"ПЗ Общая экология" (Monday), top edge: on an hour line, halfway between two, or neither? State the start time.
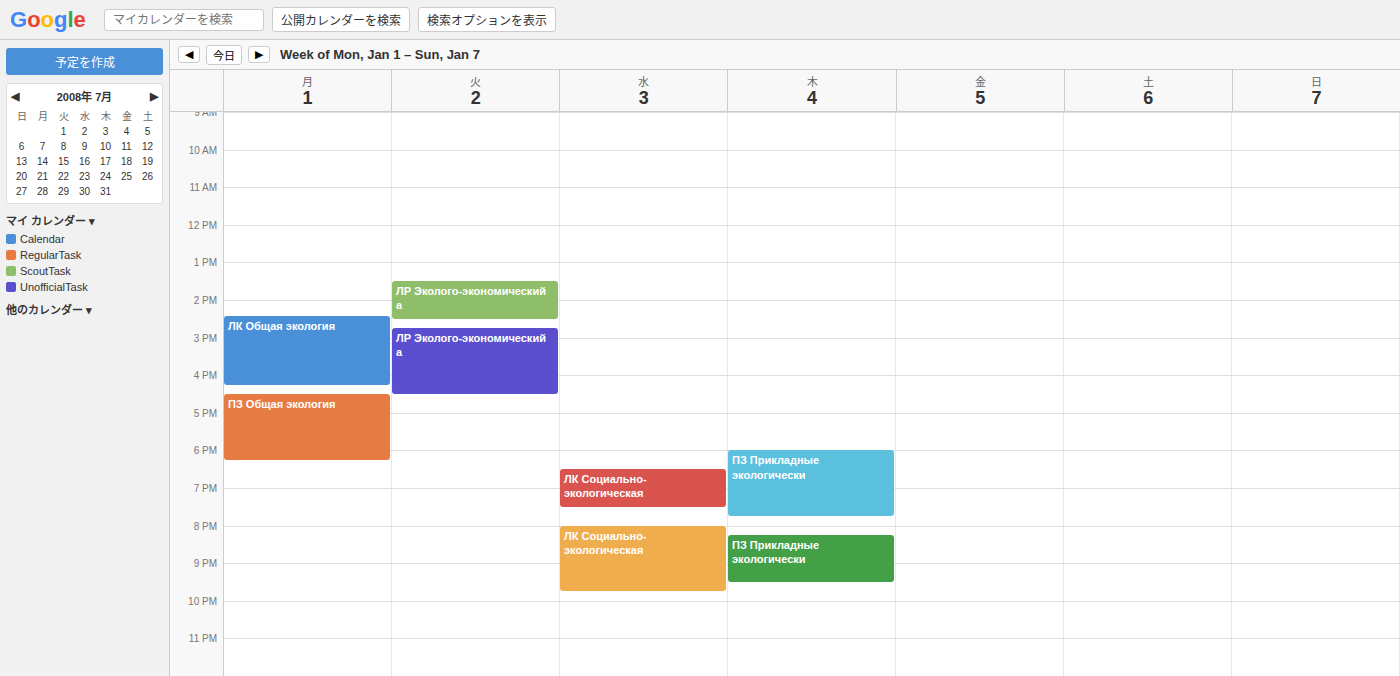
4:30 PM -- halfway between the 4 PM and 5 PM lines.